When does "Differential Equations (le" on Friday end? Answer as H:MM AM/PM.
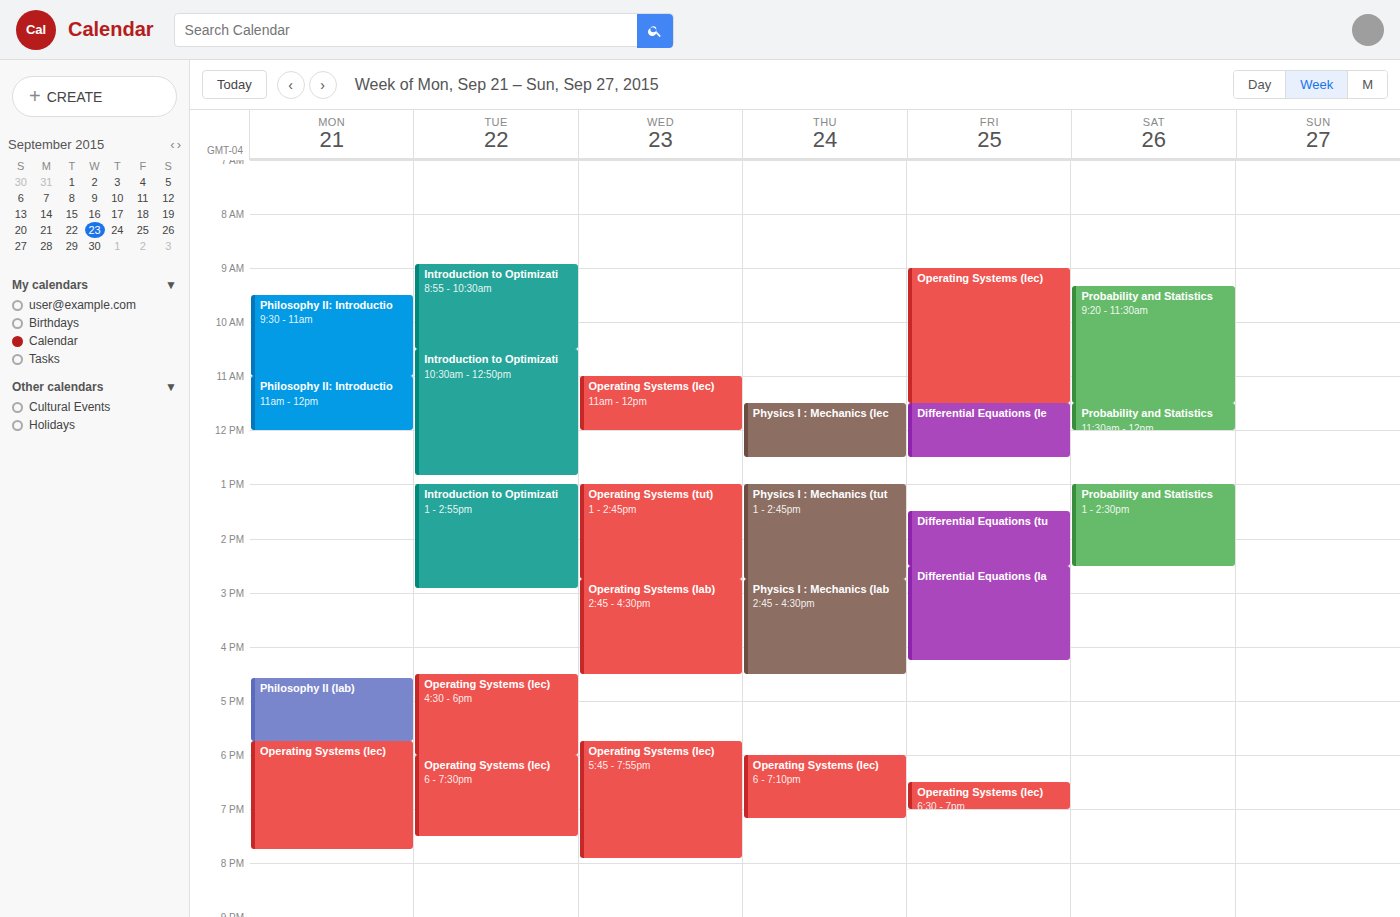
12:30 PM